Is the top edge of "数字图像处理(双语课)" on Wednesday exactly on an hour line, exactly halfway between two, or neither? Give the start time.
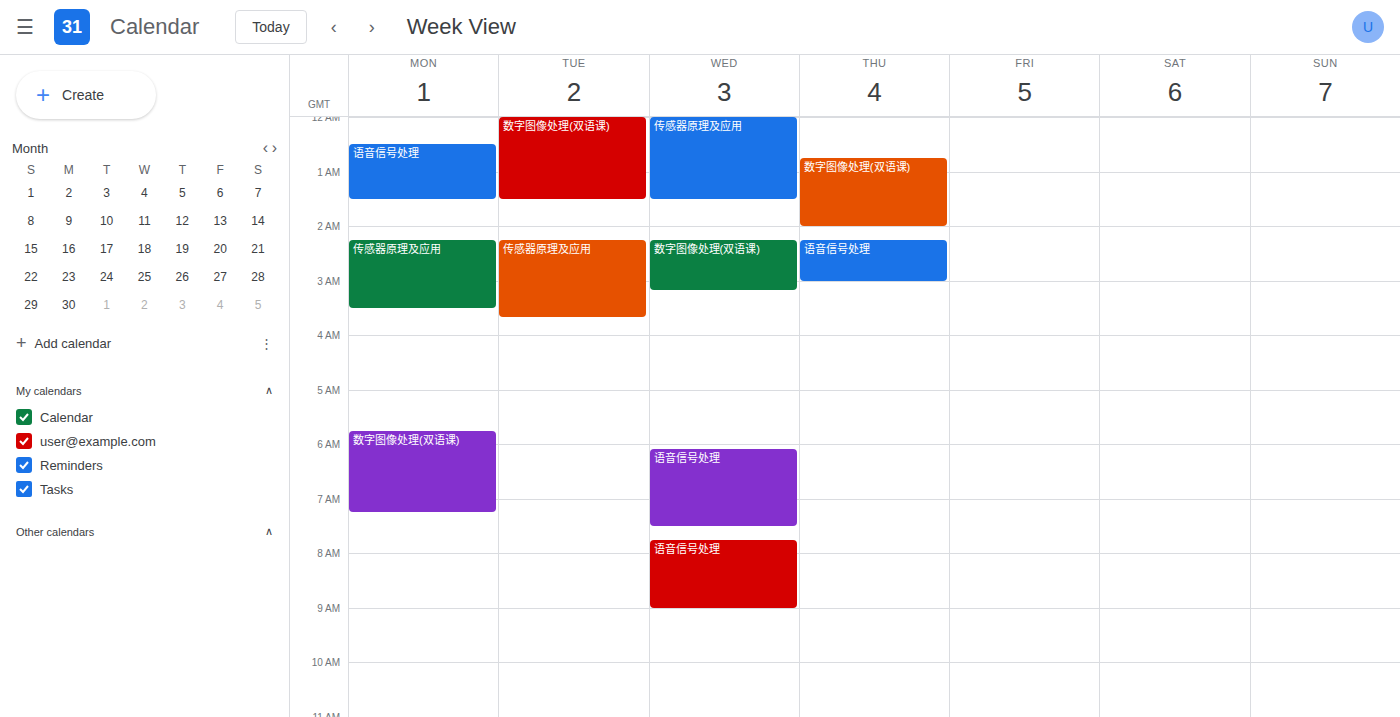
2:15 AM -- neither: a quarter of the way from the 2 AM line to the 3 AM line.